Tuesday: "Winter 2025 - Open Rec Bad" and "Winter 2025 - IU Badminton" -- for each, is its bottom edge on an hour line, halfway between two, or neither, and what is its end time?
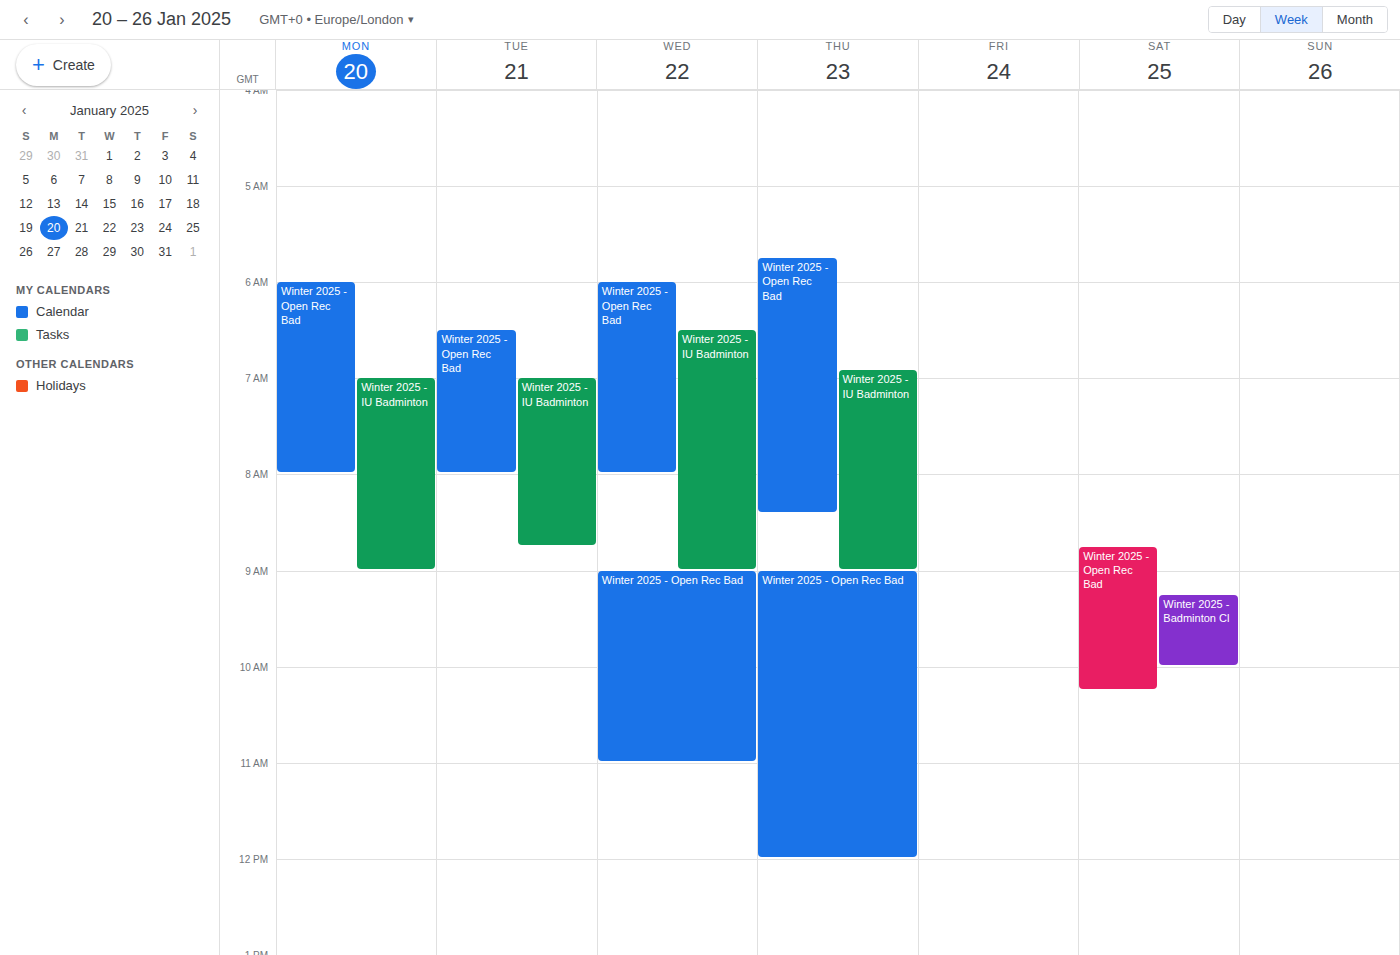
"Winter 2025 - Open Rec Bad": 8:00 AM, exactly on the 8 AM line. "Winter 2025 - IU Badminton": 8:45 AM, neither: three quarters of the way from the 8 AM line to the 9 AM line.